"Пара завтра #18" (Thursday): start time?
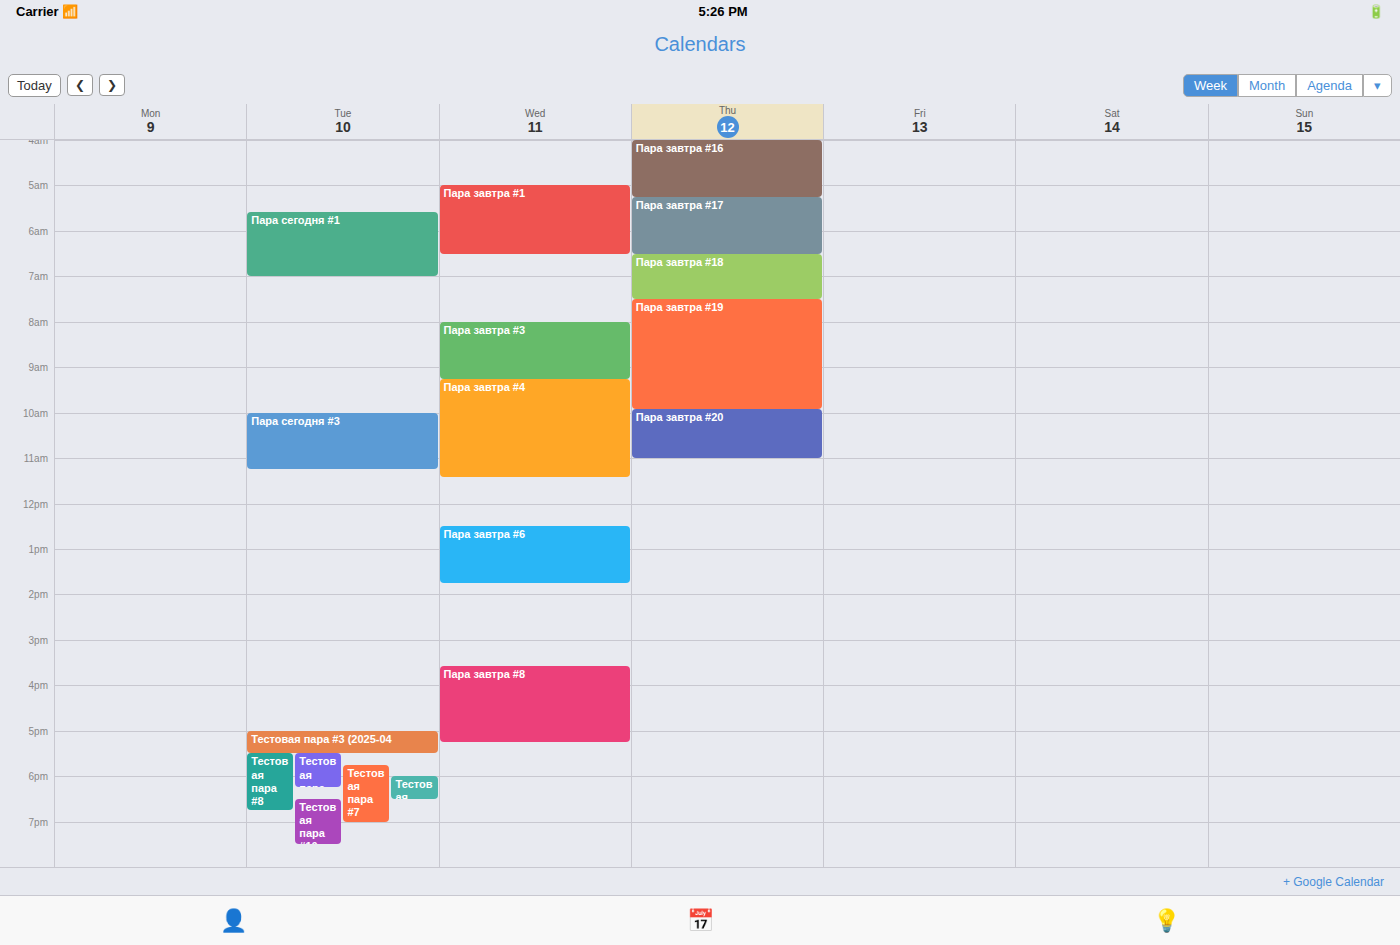
6:30 AM